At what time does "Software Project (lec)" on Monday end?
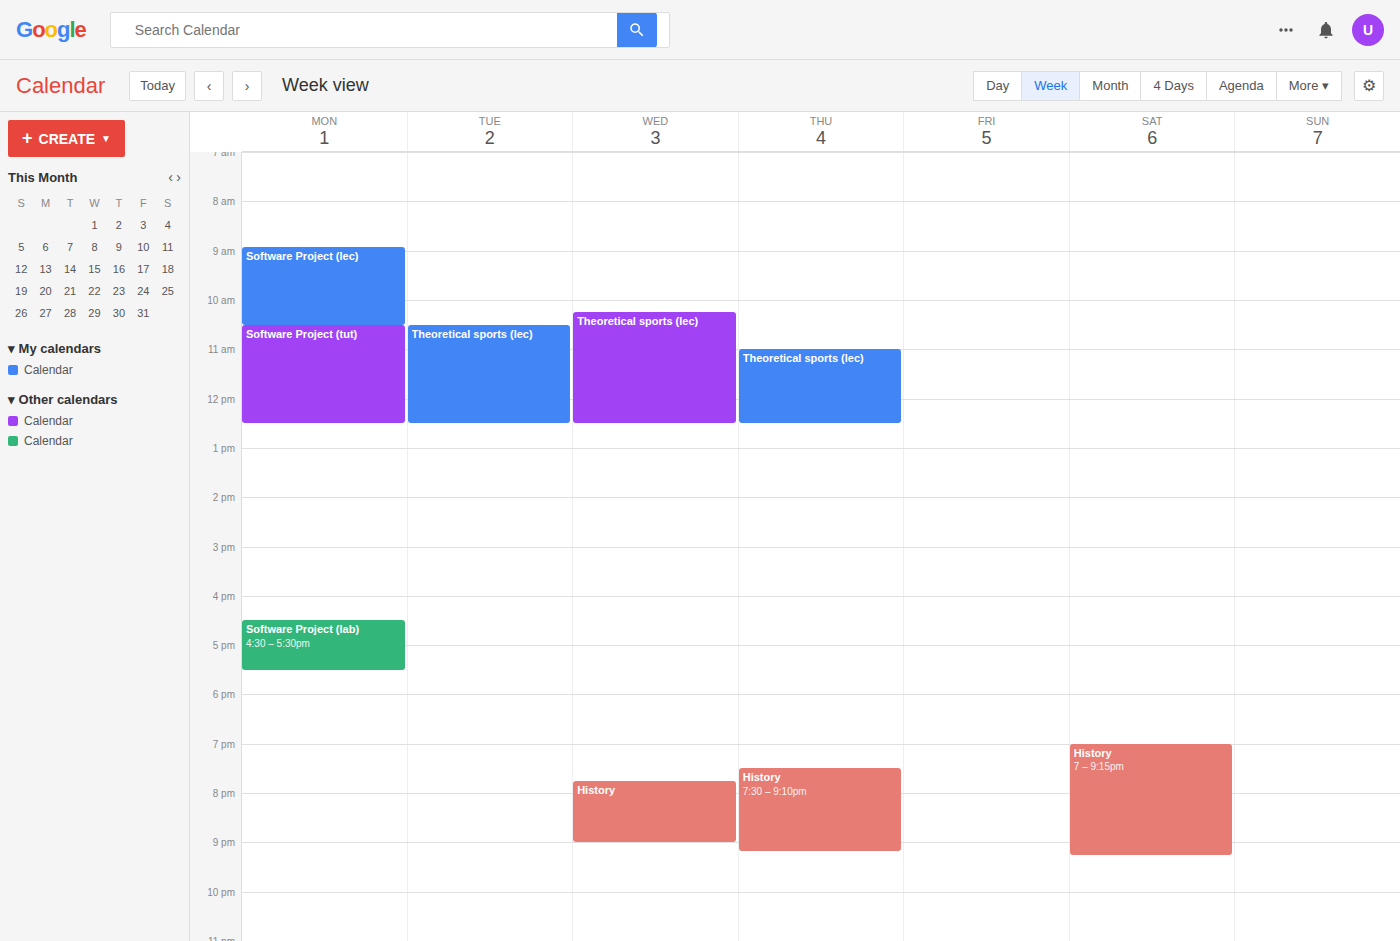
10:30 AM